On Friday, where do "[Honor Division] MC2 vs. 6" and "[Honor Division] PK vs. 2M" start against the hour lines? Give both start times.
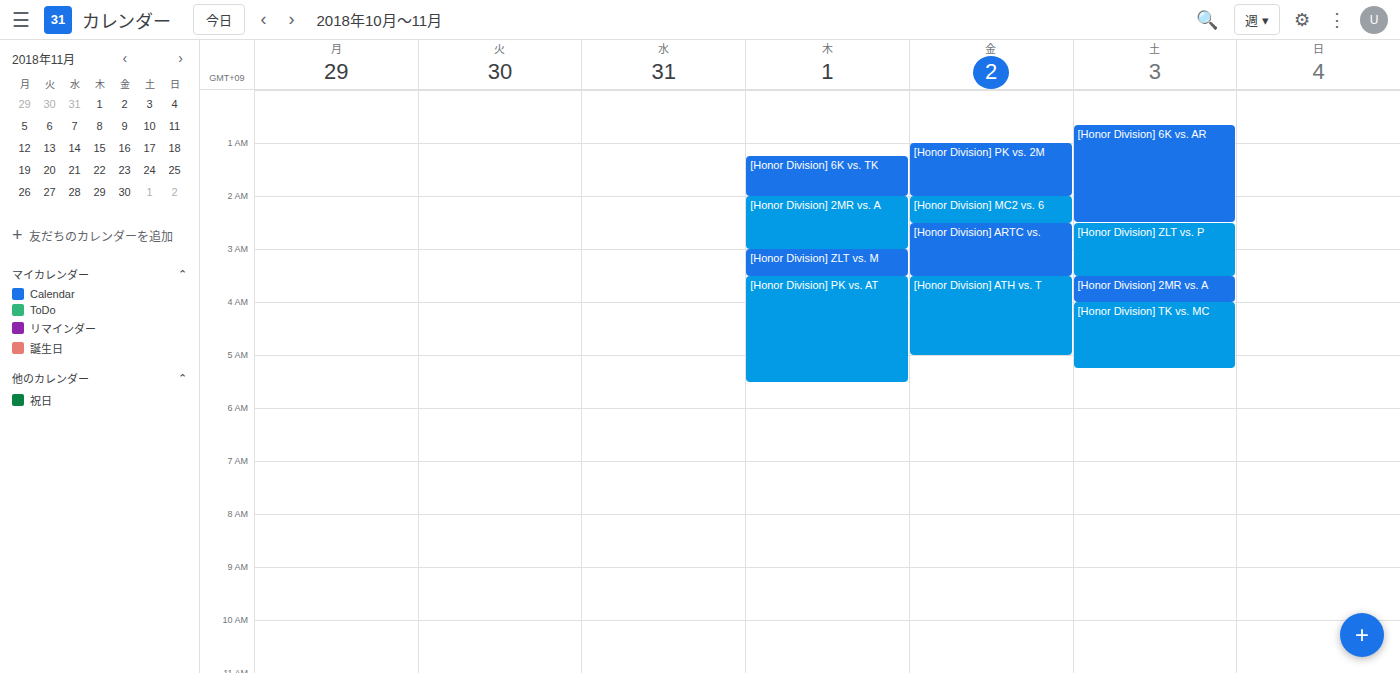
"[Honor Division] MC2 vs. 6": 2:00 AM, exactly on the 2 AM line. "[Honor Division] PK vs. 2M": 1:00 AM, exactly on the 1 AM line.